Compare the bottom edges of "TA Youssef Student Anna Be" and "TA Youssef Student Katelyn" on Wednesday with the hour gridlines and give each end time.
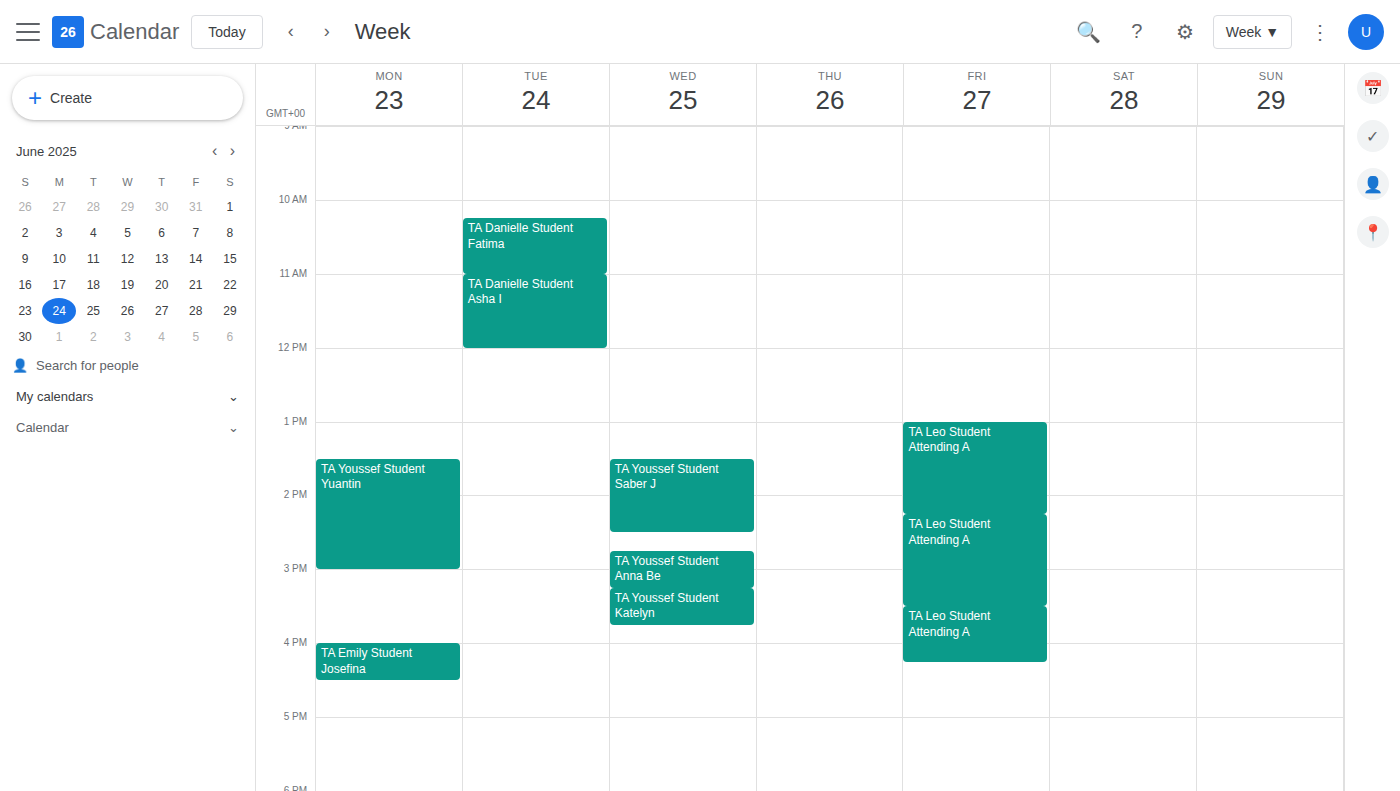
"TA Youssef Student Anna Be": 3:15 PM, neither: a quarter of the way from the 3 PM line to the 4 PM line. "TA Youssef Student Katelyn": 3:45 PM, neither: three quarters of the way from the 3 PM line to the 4 PM line.